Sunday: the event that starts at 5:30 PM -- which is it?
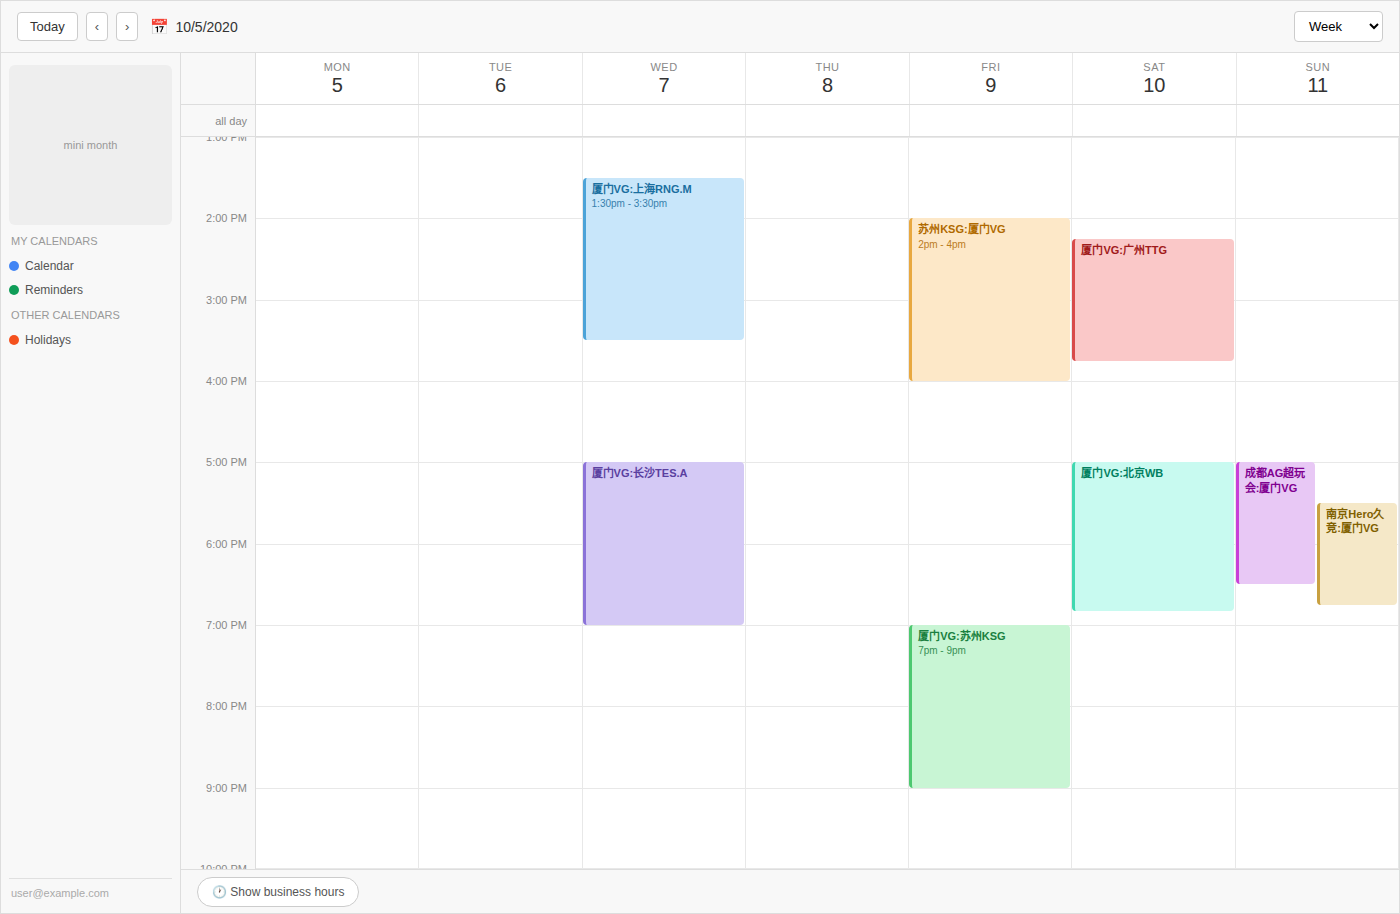
"南京Hero久竞:厦门VG"